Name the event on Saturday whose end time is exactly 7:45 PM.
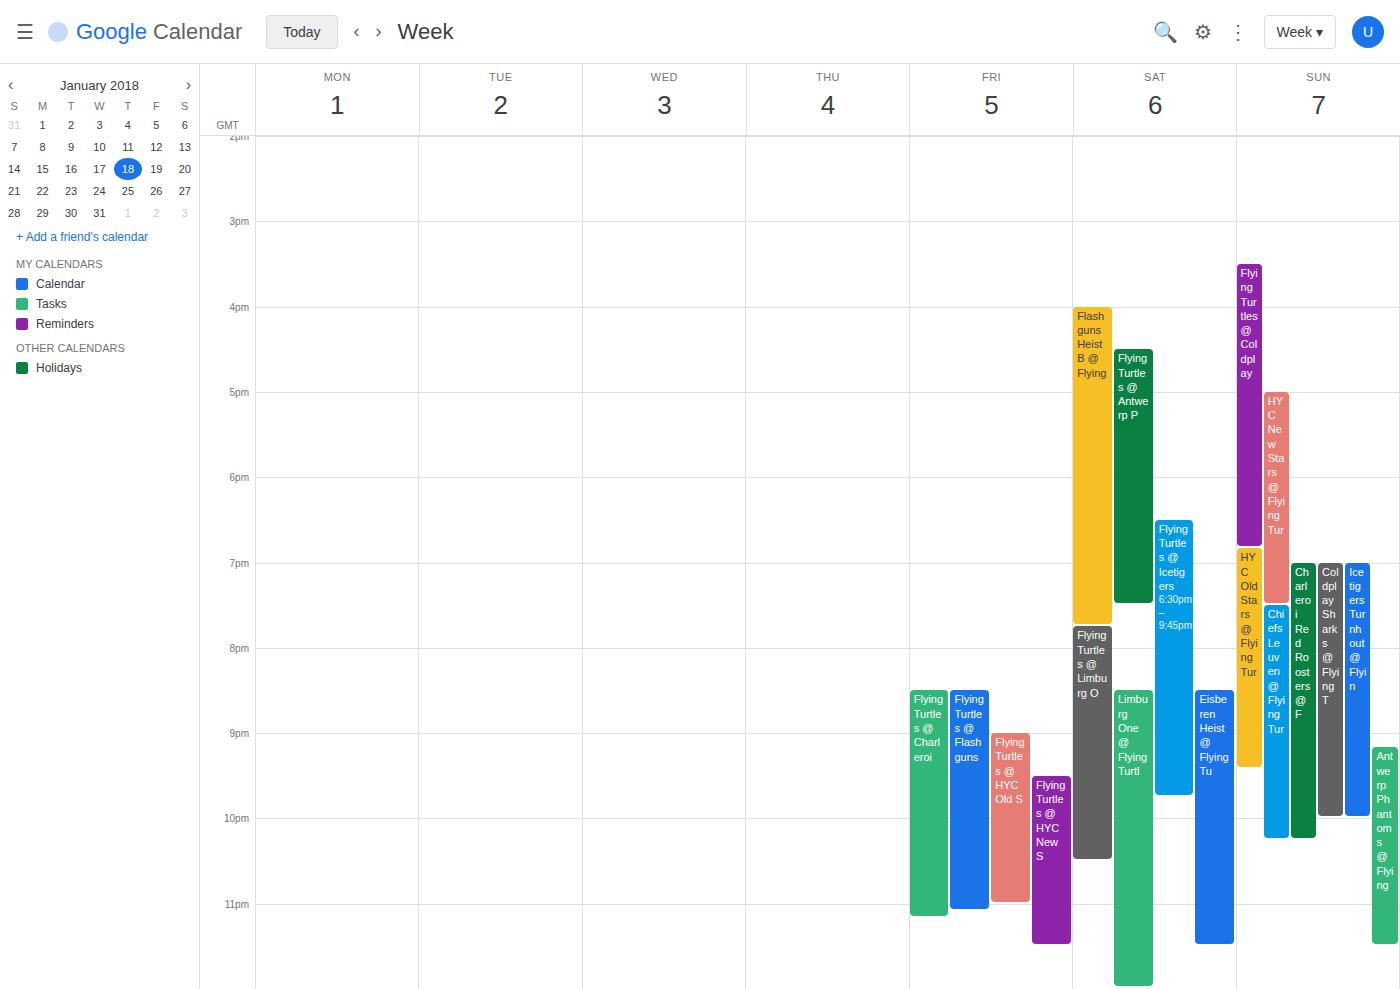
"Flashguns Heist B @ Flying"